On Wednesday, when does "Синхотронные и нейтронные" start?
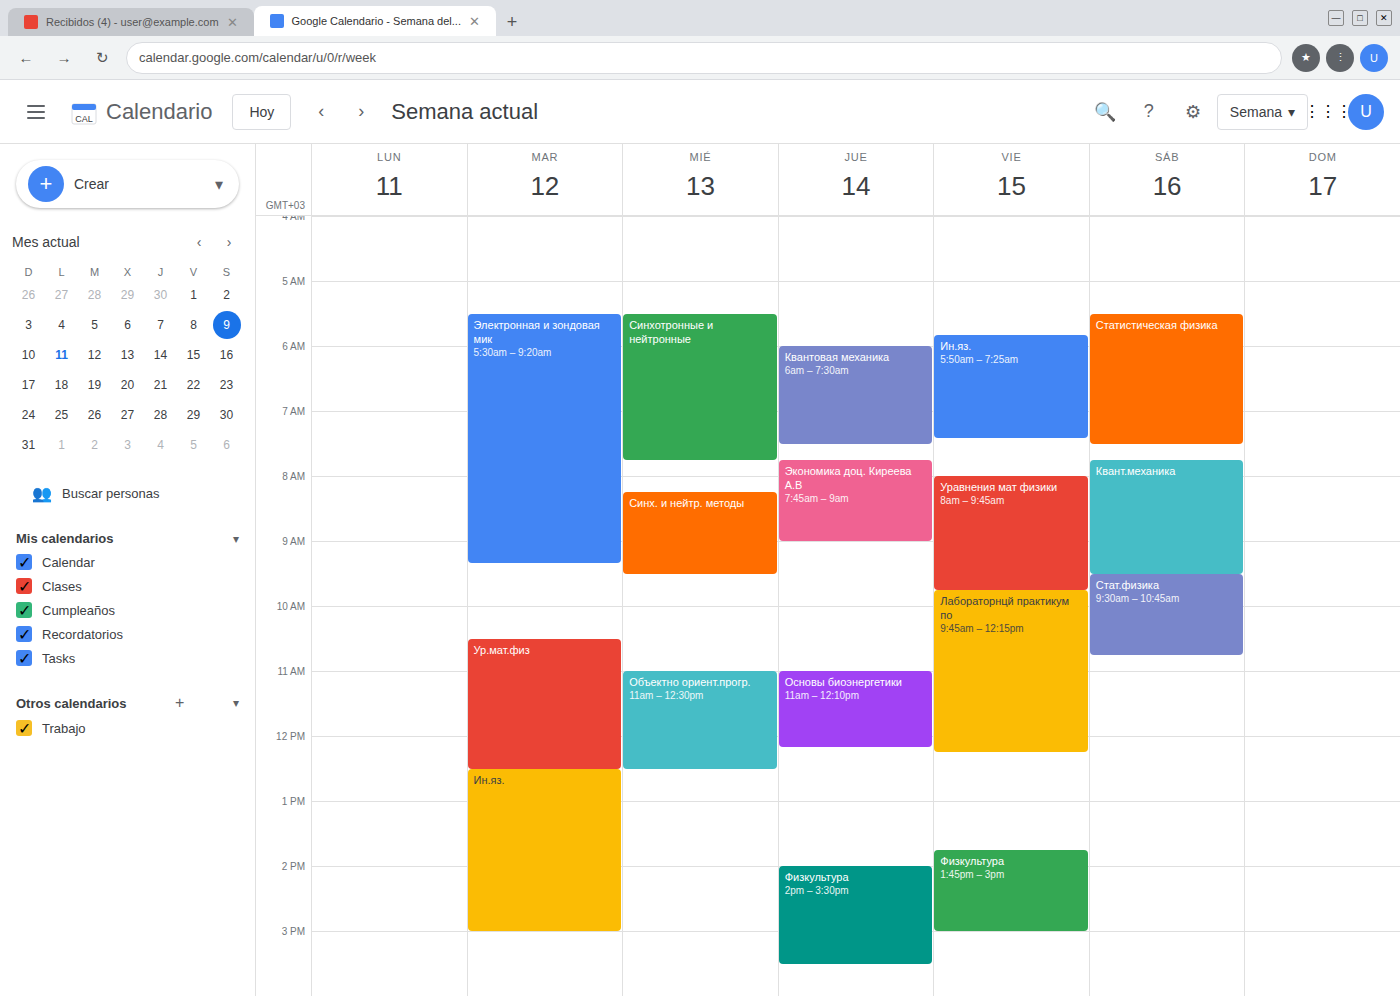
5:30 AM